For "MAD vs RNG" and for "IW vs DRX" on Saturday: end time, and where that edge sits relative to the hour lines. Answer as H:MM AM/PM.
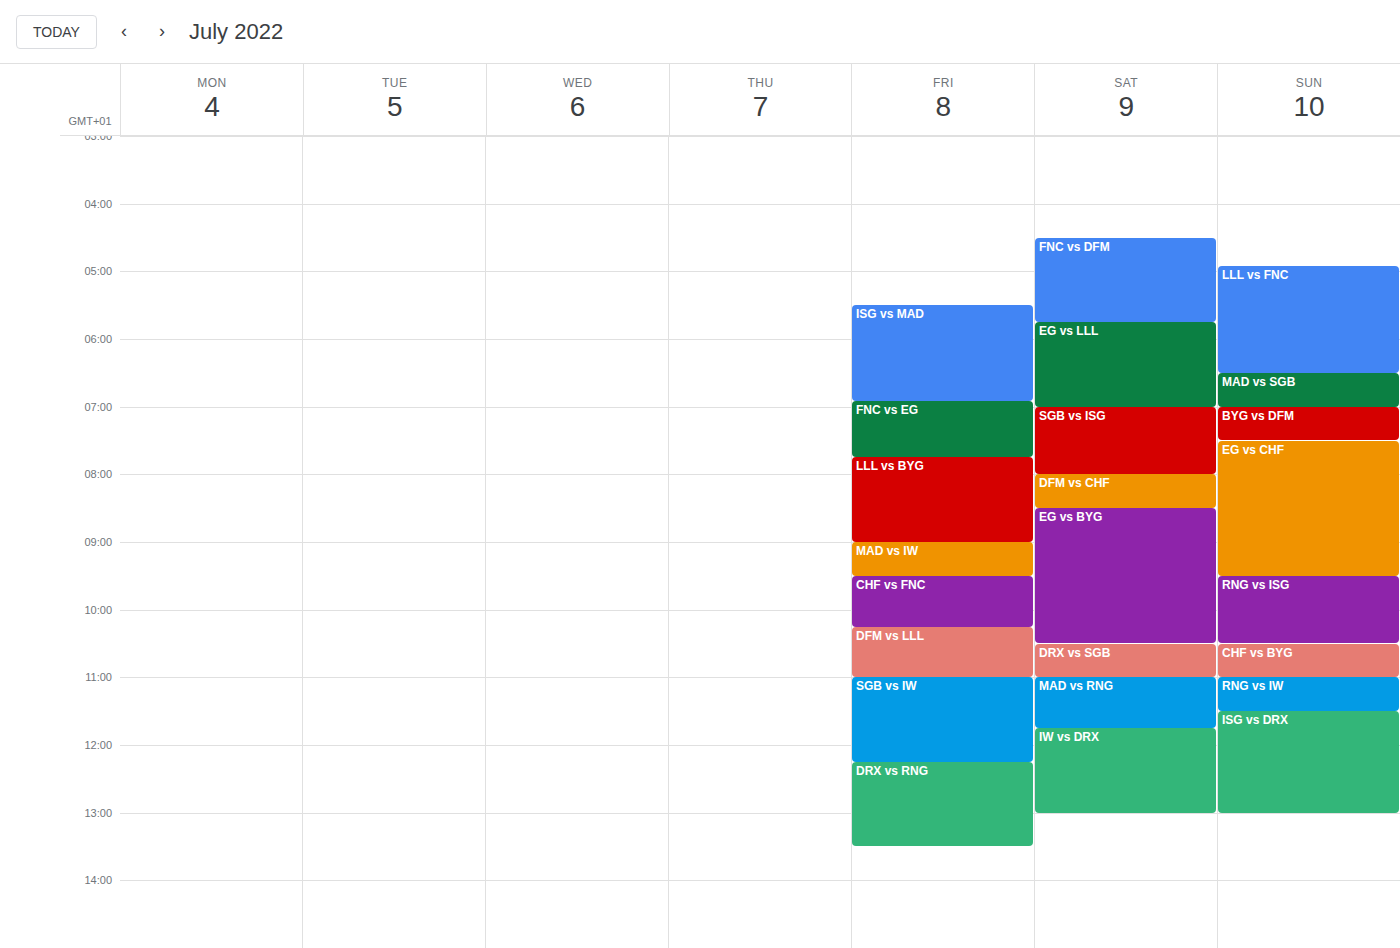
"MAD vs RNG": 11:45 AM, neither: three quarters of the way from the 11 AM line to the 12 PM line. "IW vs DRX": 1:00 PM, exactly on the 1 PM line.